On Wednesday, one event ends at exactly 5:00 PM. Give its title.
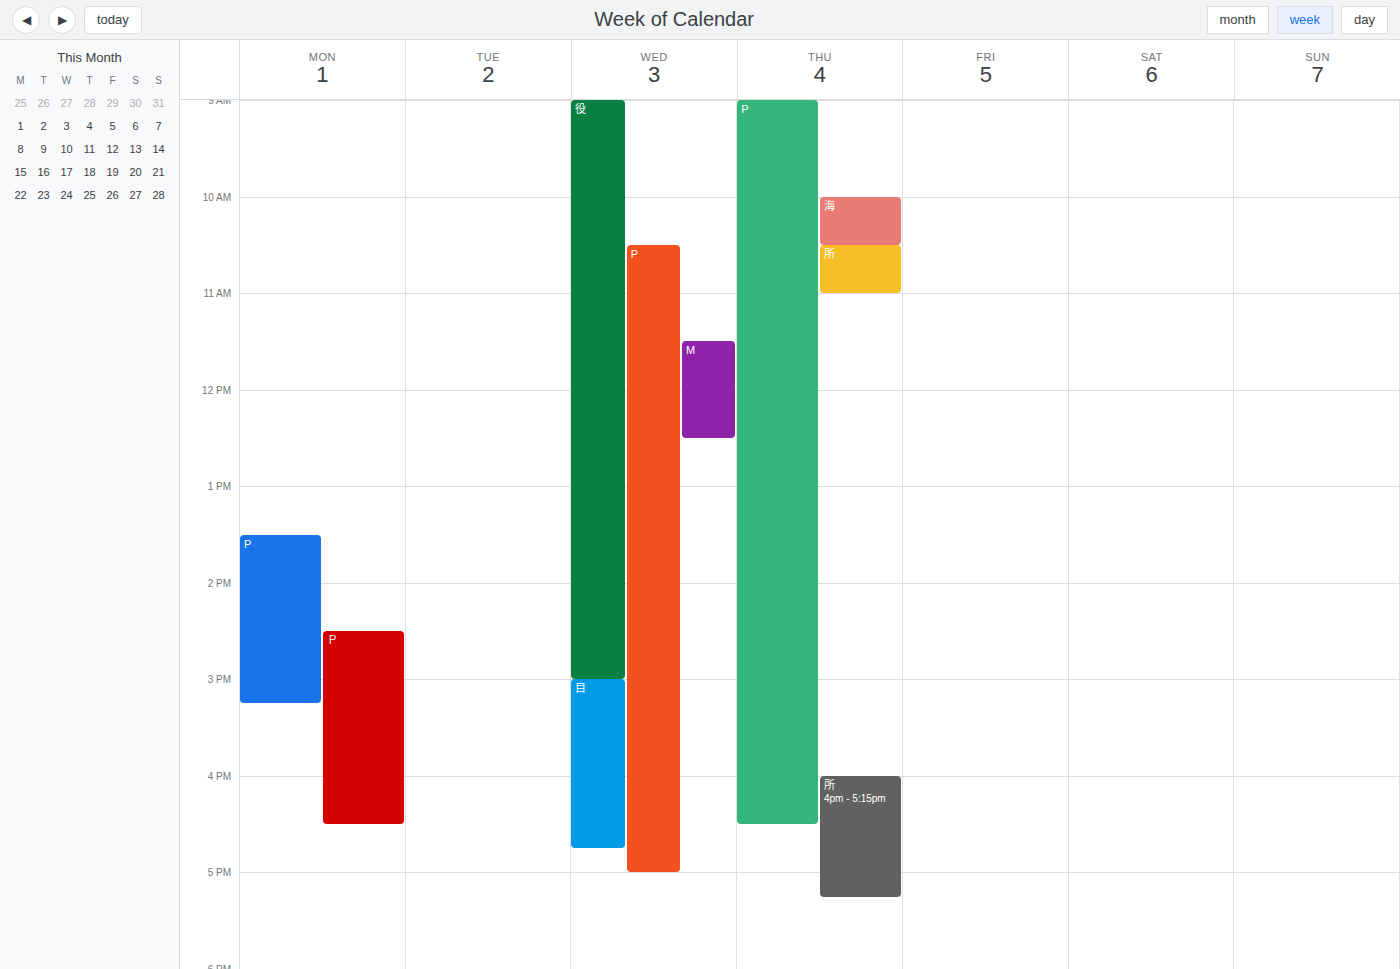
"P"